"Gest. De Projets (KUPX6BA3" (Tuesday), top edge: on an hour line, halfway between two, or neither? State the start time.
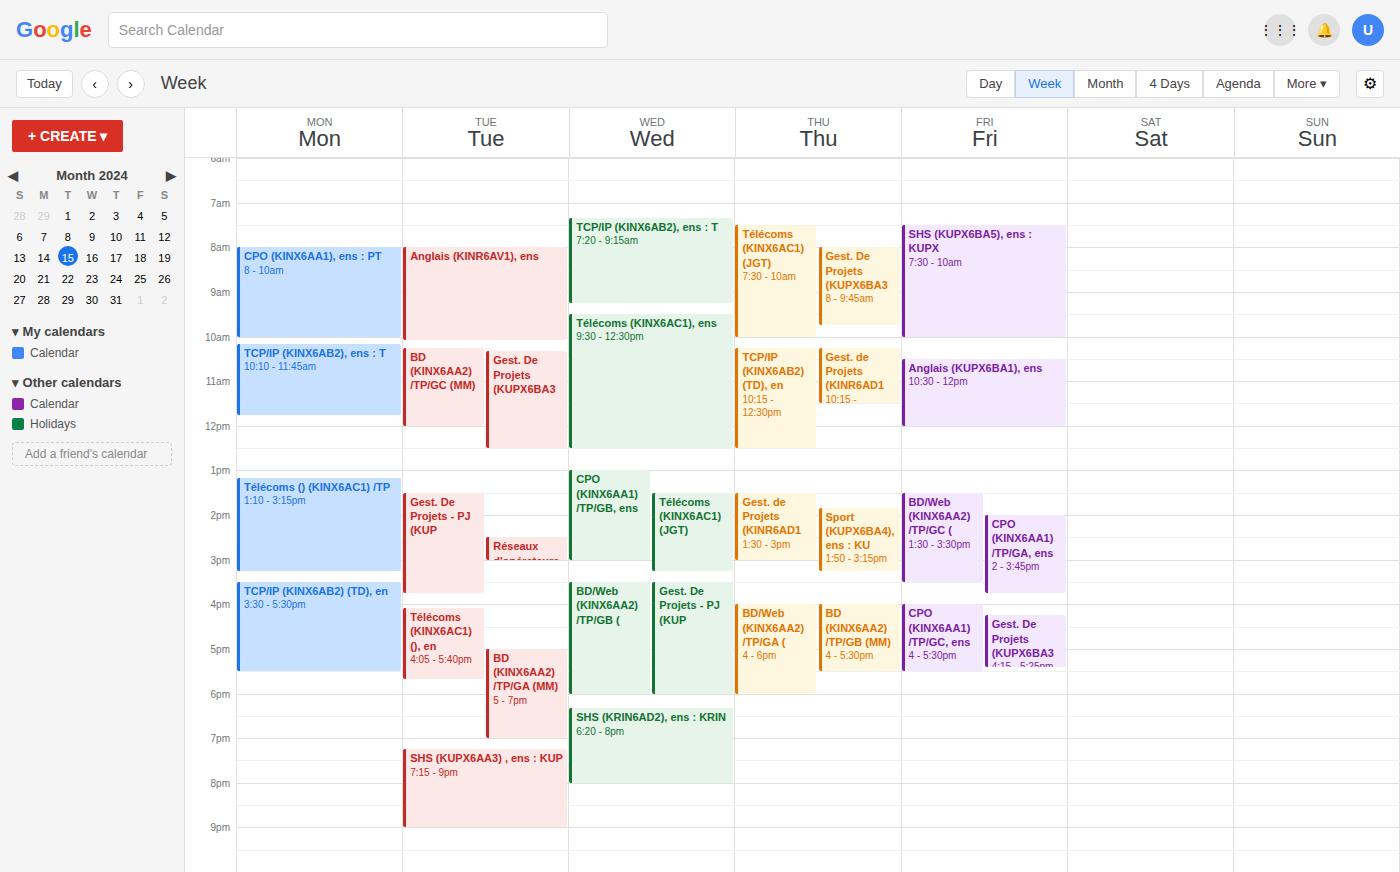
10:20 -- neither: 20 minutes below the 10:00 line and 40 minutes above the 11:00 line.